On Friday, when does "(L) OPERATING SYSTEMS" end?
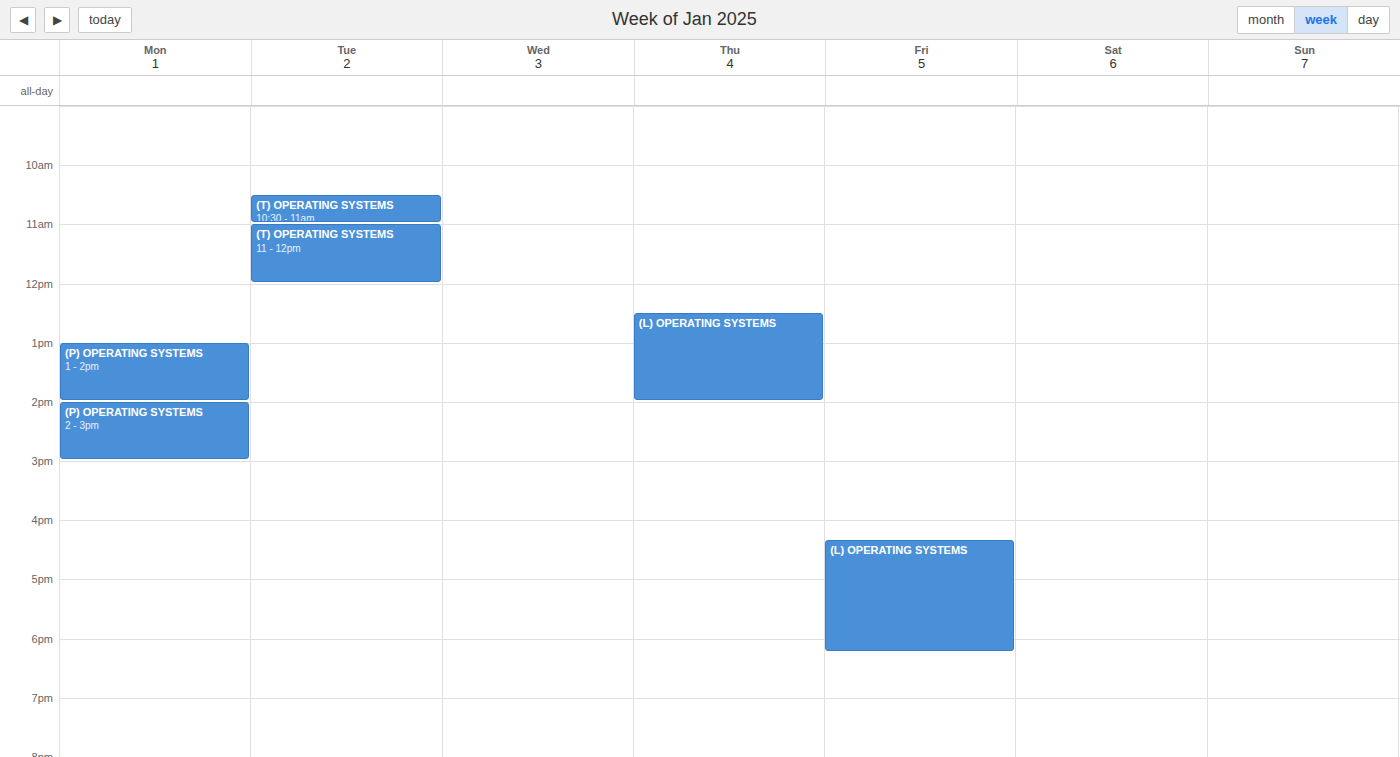
6:15 PM